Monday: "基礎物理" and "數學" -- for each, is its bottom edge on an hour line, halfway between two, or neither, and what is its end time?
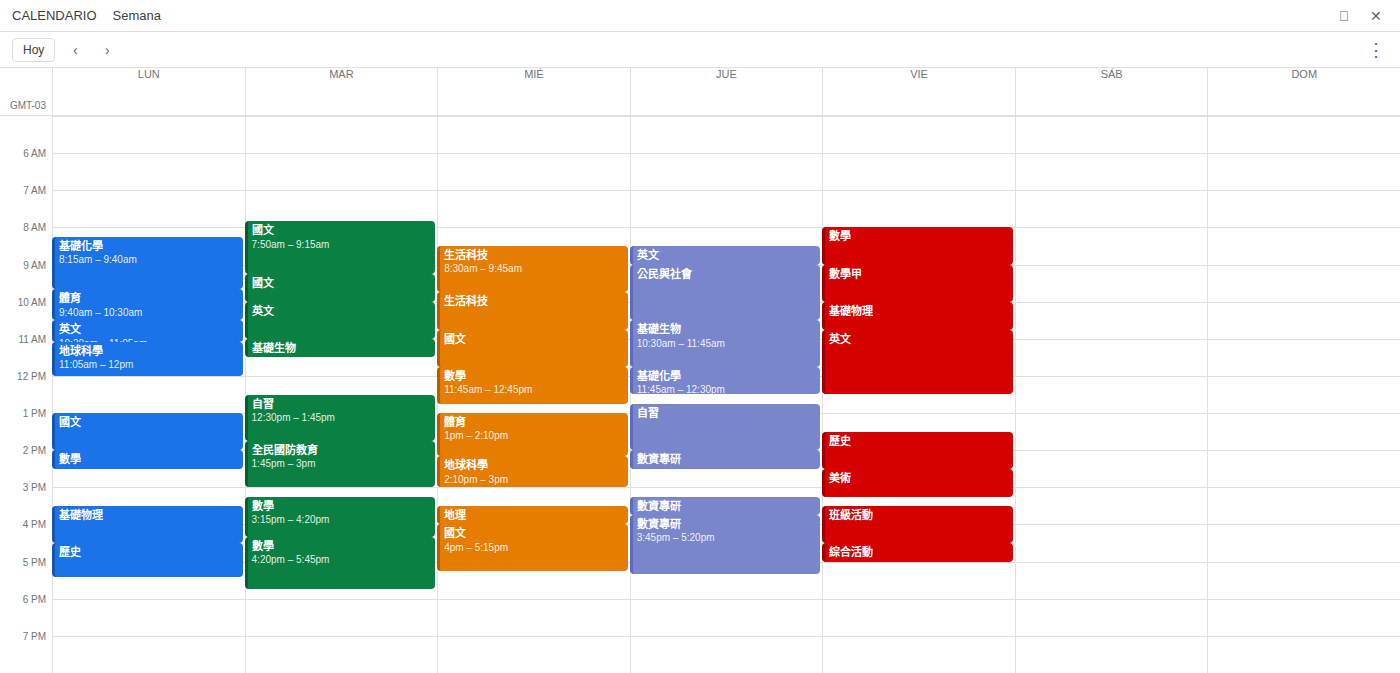
"基礎物理": 4:30 PM, halfway between the 4 PM and 5 PM lines. "數學": 2:30 PM, halfway between the 2 PM and 3 PM lines.